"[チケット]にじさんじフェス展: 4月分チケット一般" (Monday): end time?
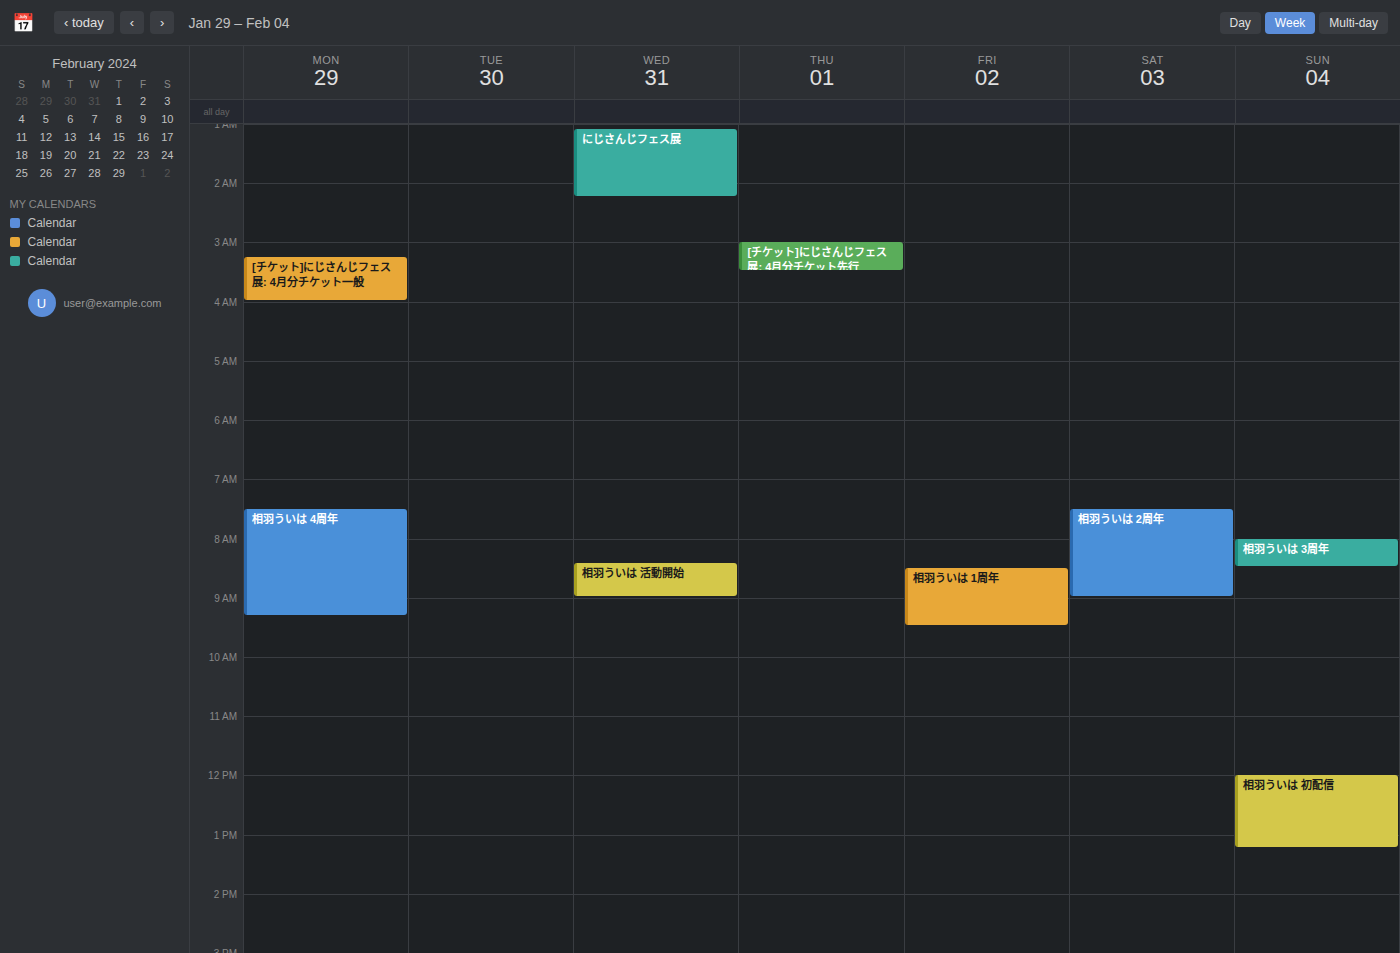
4:00 AM